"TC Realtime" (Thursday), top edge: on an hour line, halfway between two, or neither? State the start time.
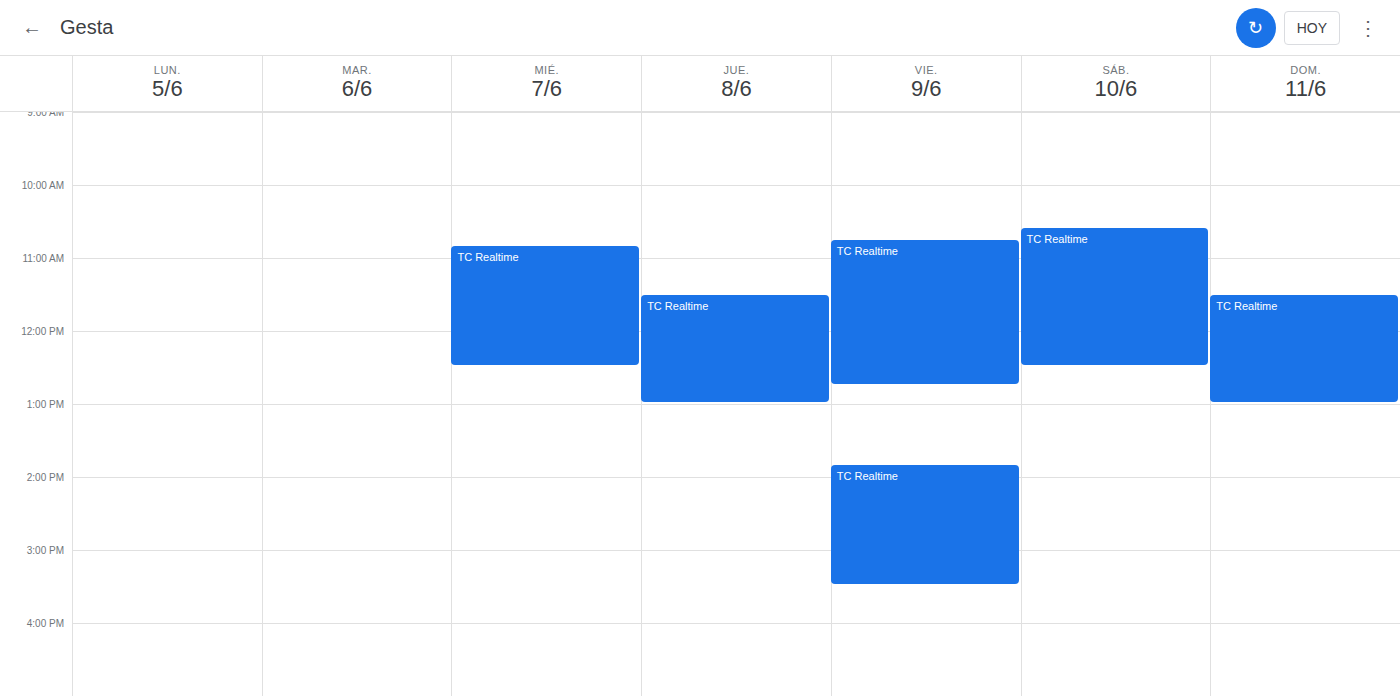
11:30 AM -- halfway between the 11 AM and 12 PM lines.